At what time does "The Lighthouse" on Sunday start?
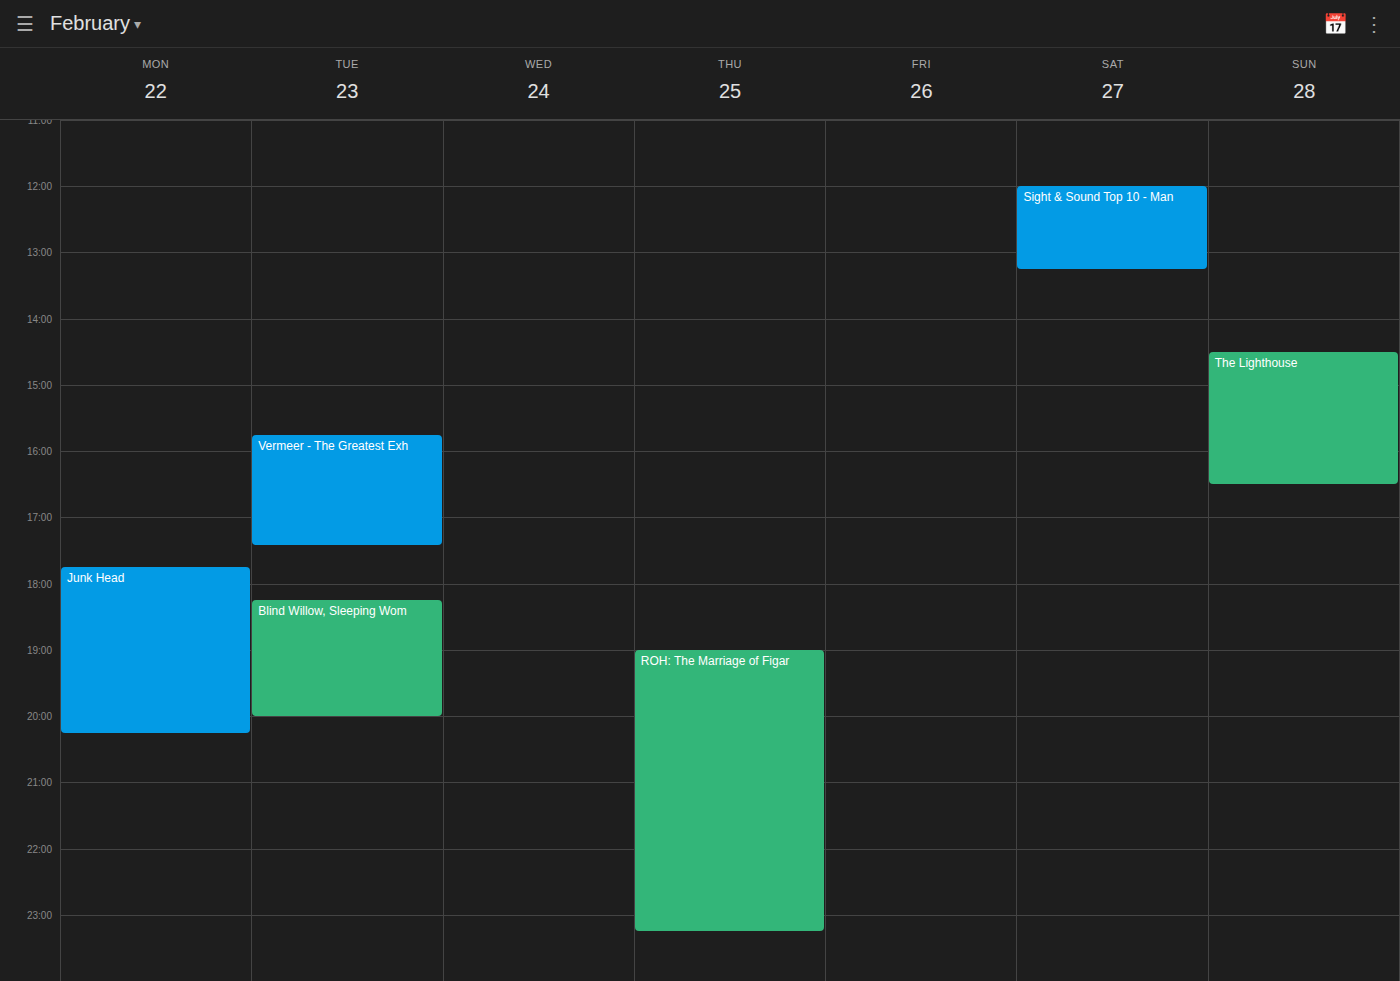
2:30 PM